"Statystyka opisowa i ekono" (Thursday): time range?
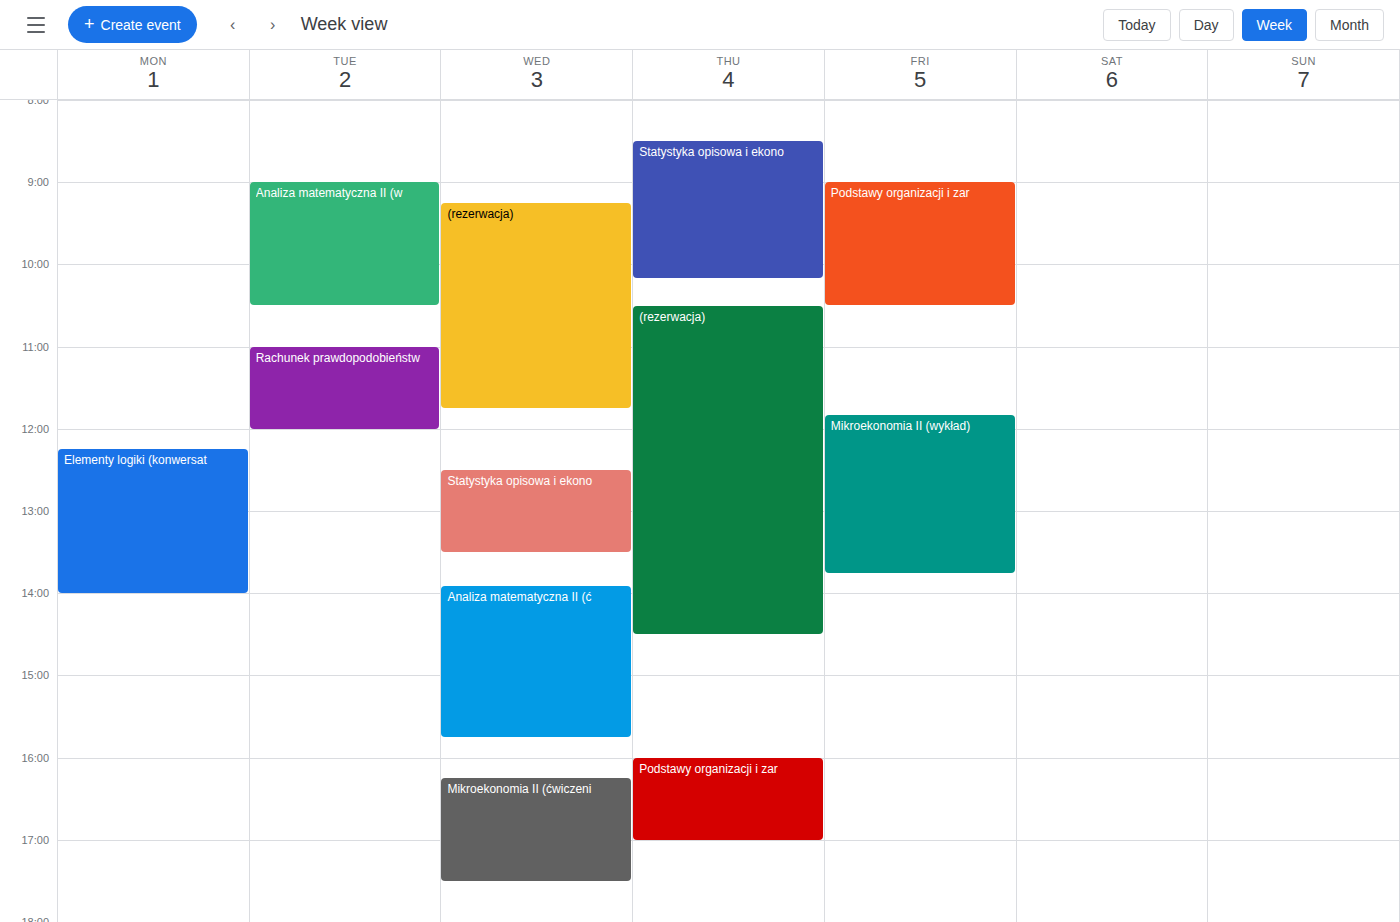
8:30 AM to 10:10 AM